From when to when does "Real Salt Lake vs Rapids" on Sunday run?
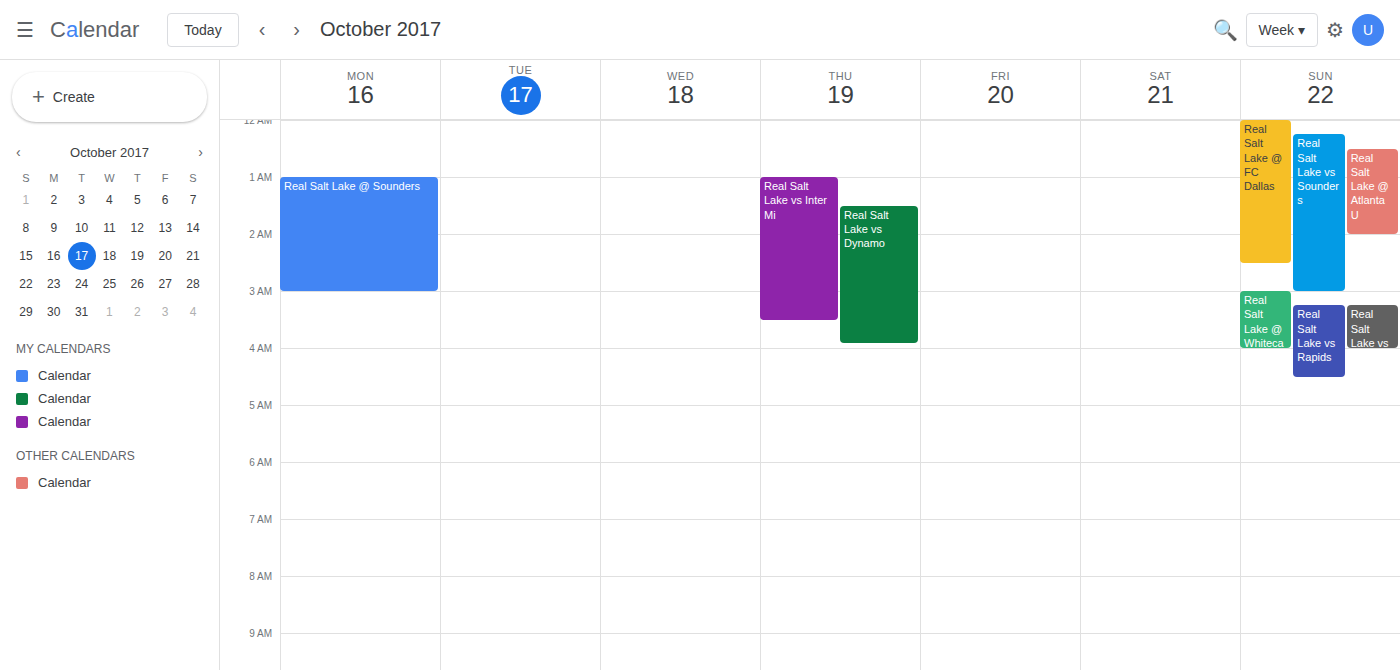
3:15 AM to 4:30 AM